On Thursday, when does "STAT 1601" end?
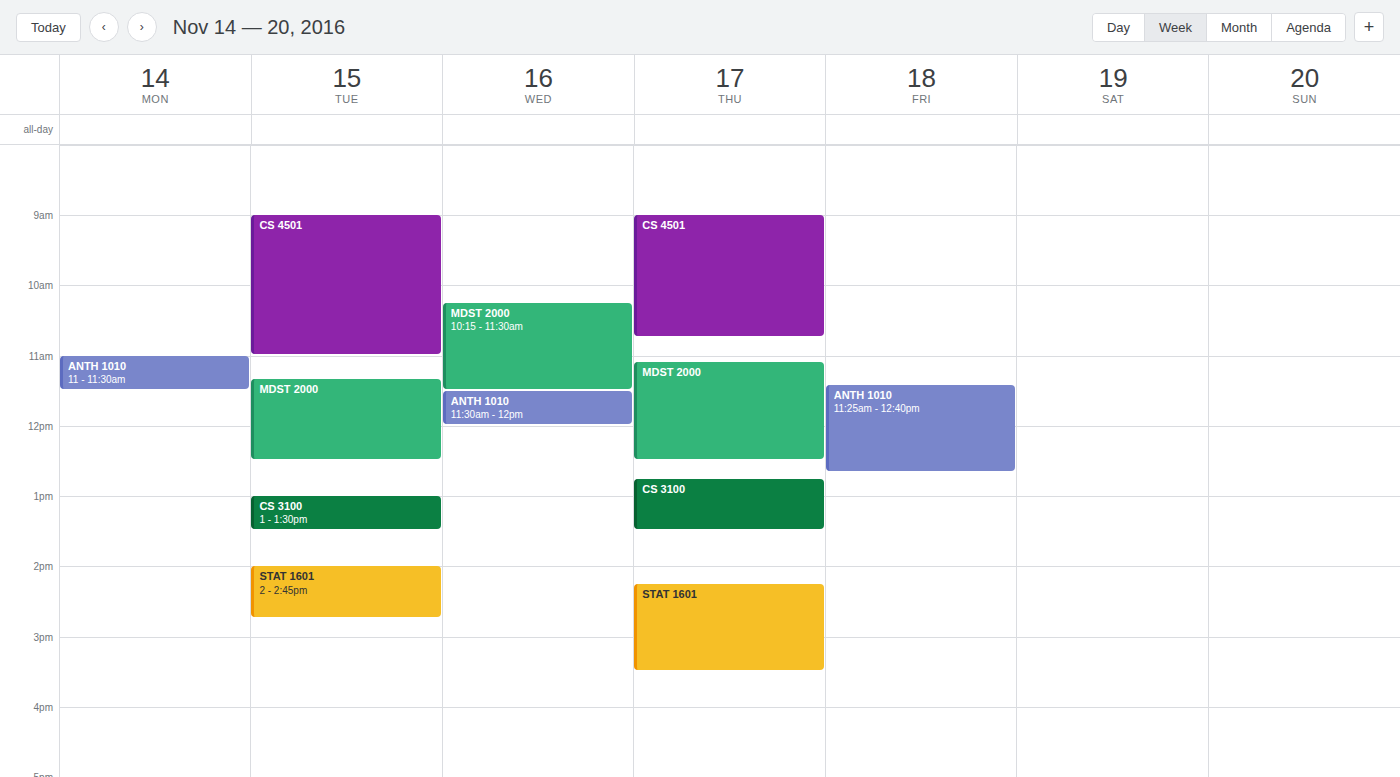
3:30 PM